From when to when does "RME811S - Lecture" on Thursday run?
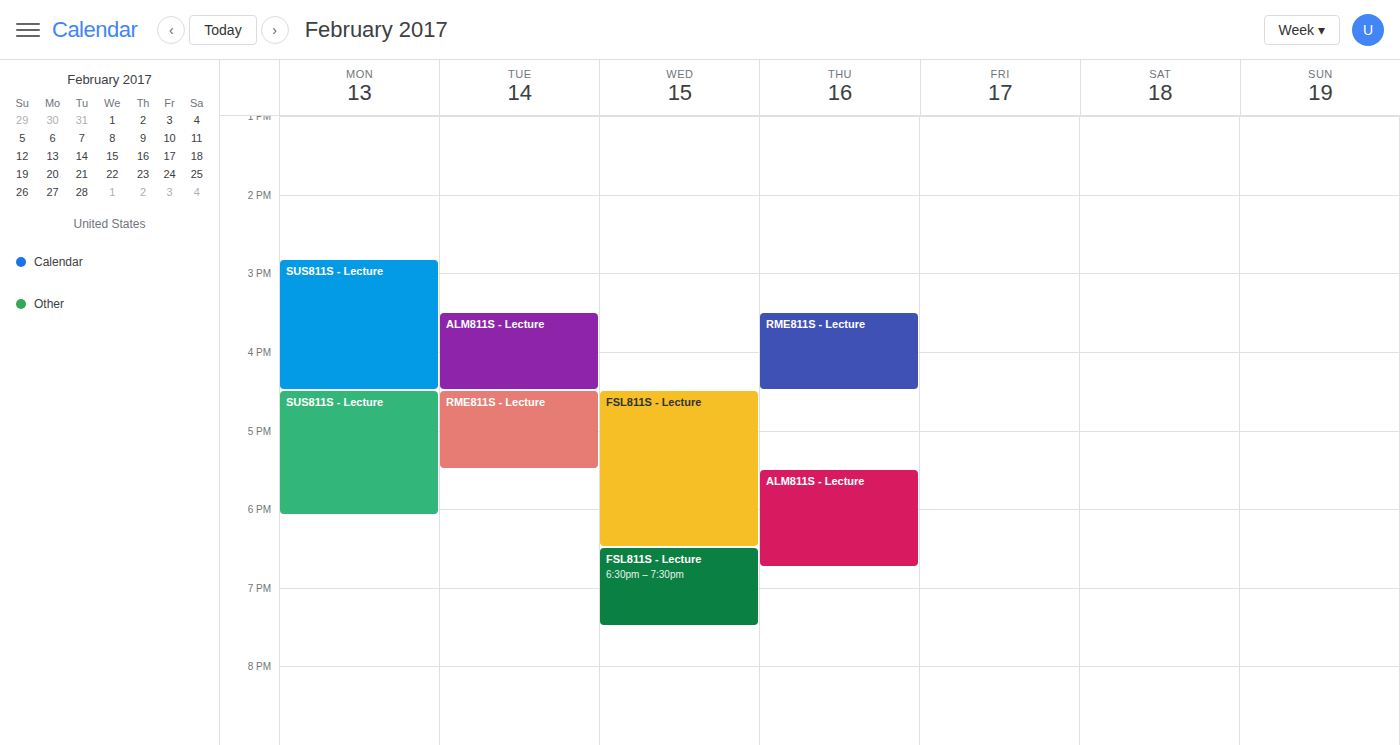
3:30 PM to 4:30 PM